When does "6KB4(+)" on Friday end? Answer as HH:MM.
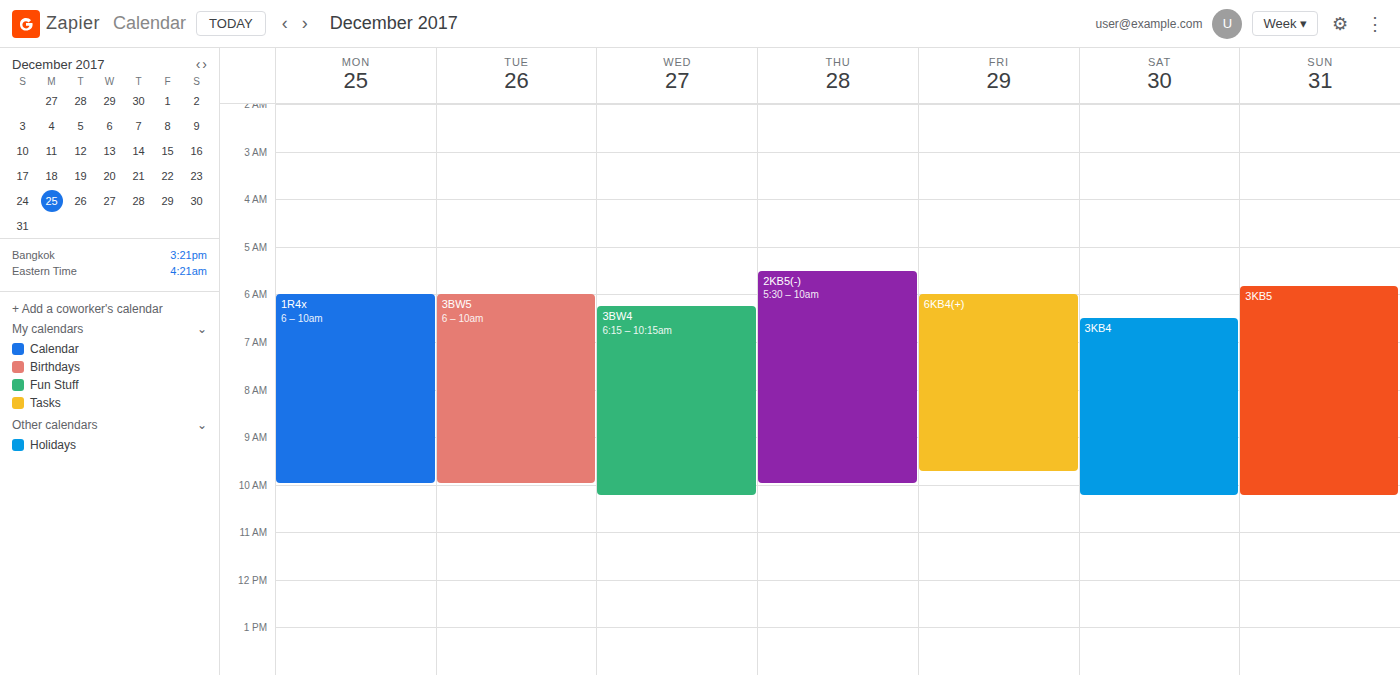
09:45